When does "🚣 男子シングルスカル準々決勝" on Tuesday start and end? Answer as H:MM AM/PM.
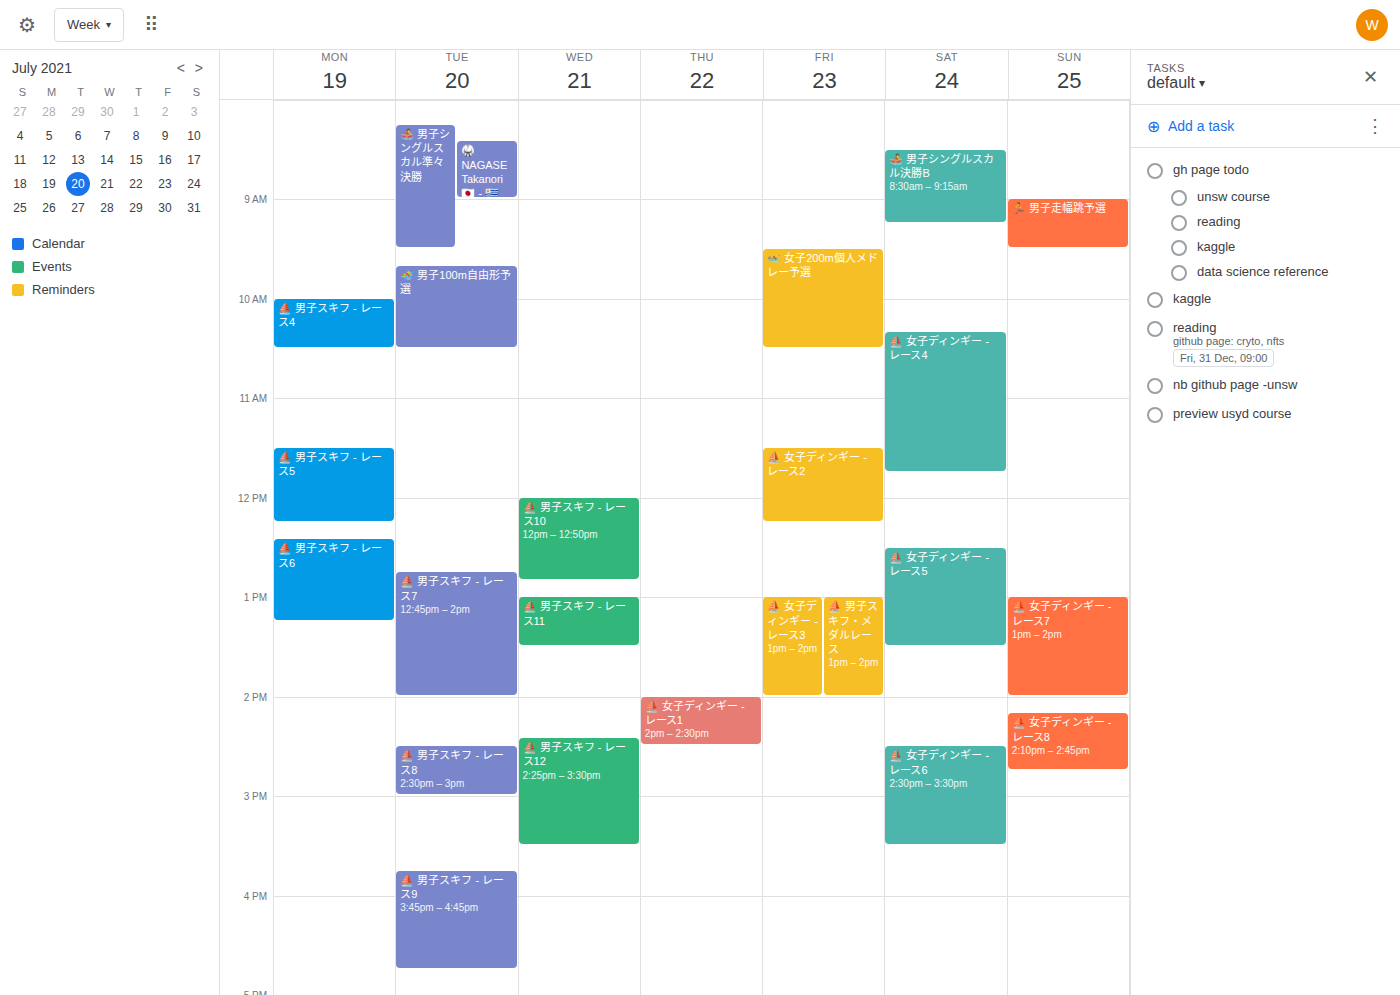
8:15 AM to 9:30 AM